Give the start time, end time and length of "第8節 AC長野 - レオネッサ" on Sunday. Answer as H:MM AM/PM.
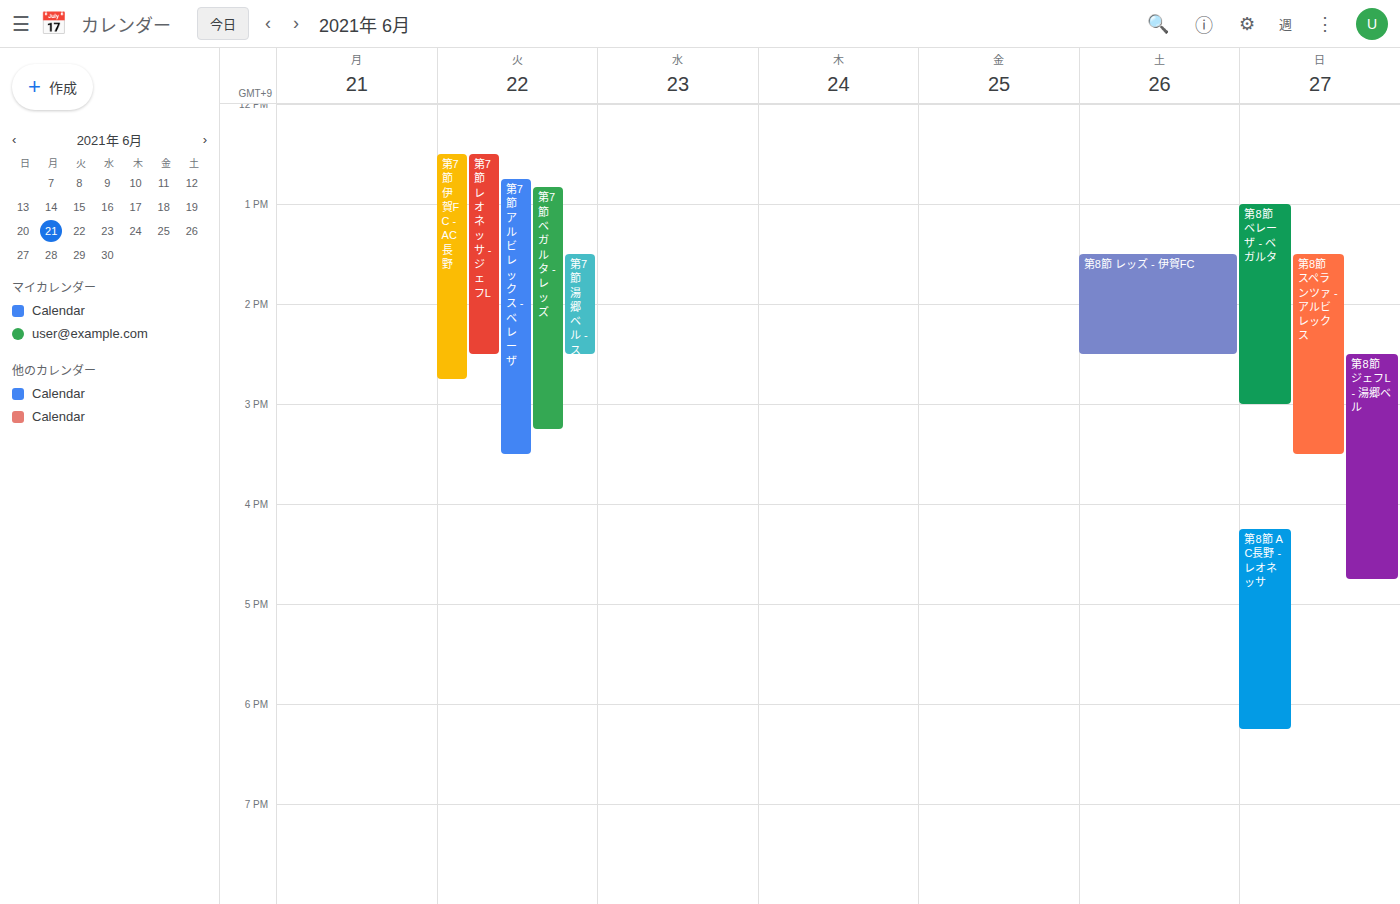
4:15 PM to 6:15 PM, 2 hours